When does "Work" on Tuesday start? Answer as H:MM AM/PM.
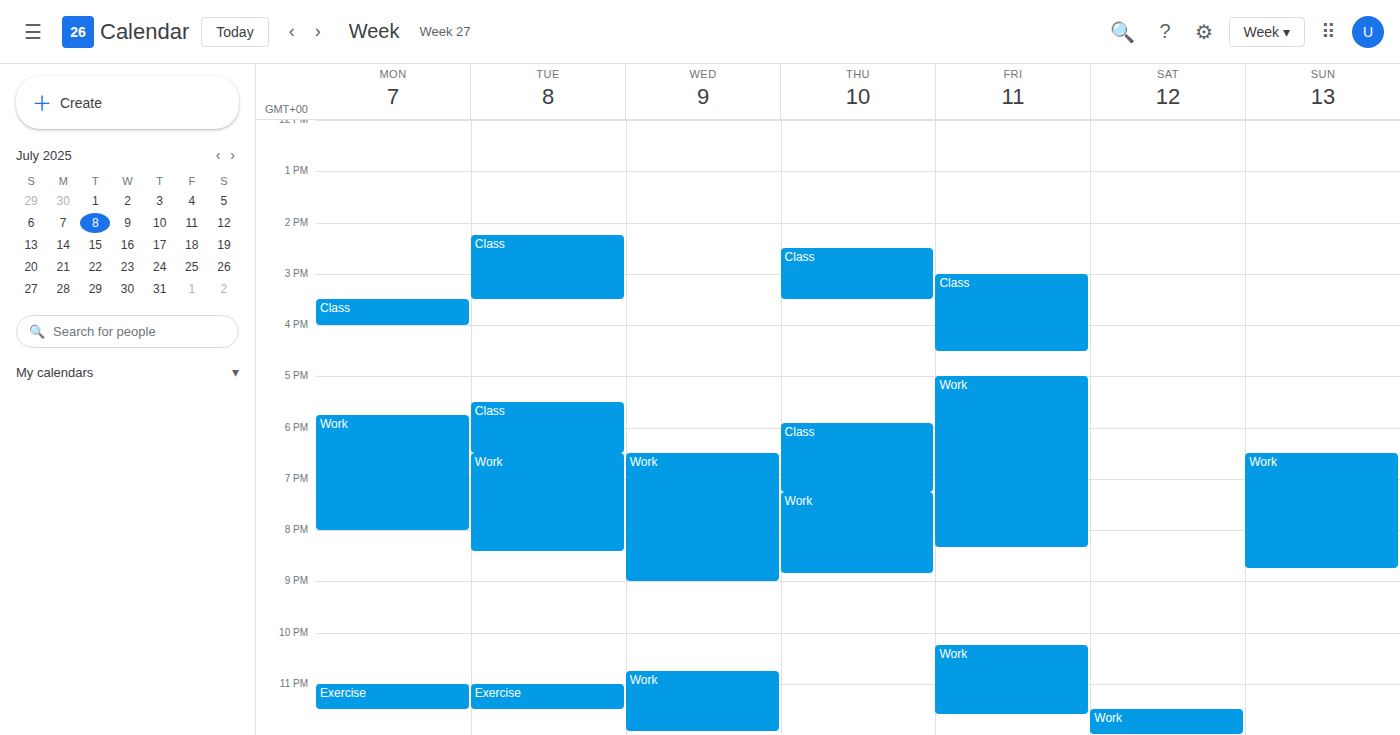
6:30 PM